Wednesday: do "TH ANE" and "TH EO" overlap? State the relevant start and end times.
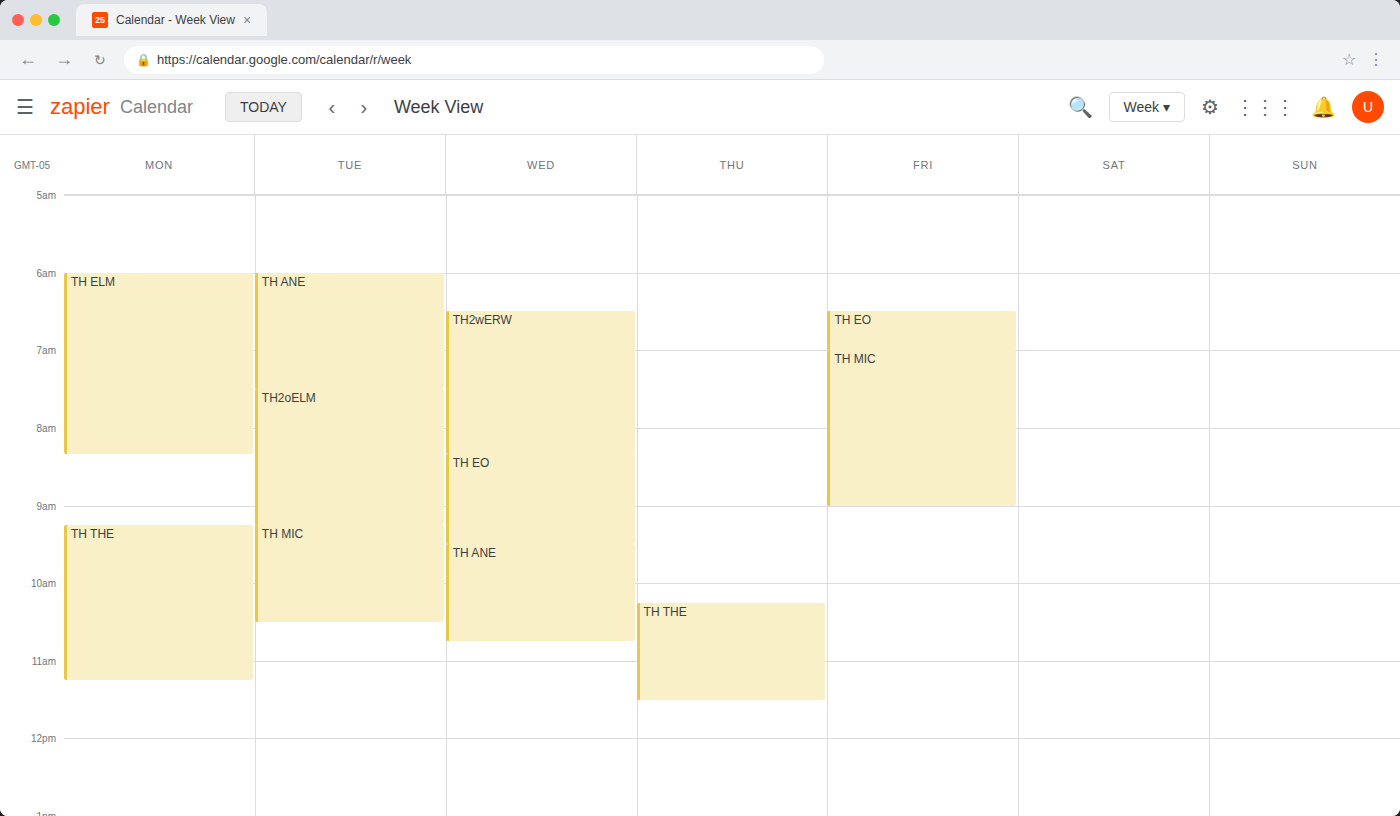
"TH EO" ends at 09:30, exactly when "TH ANE" starts -- they touch but do not overlap.